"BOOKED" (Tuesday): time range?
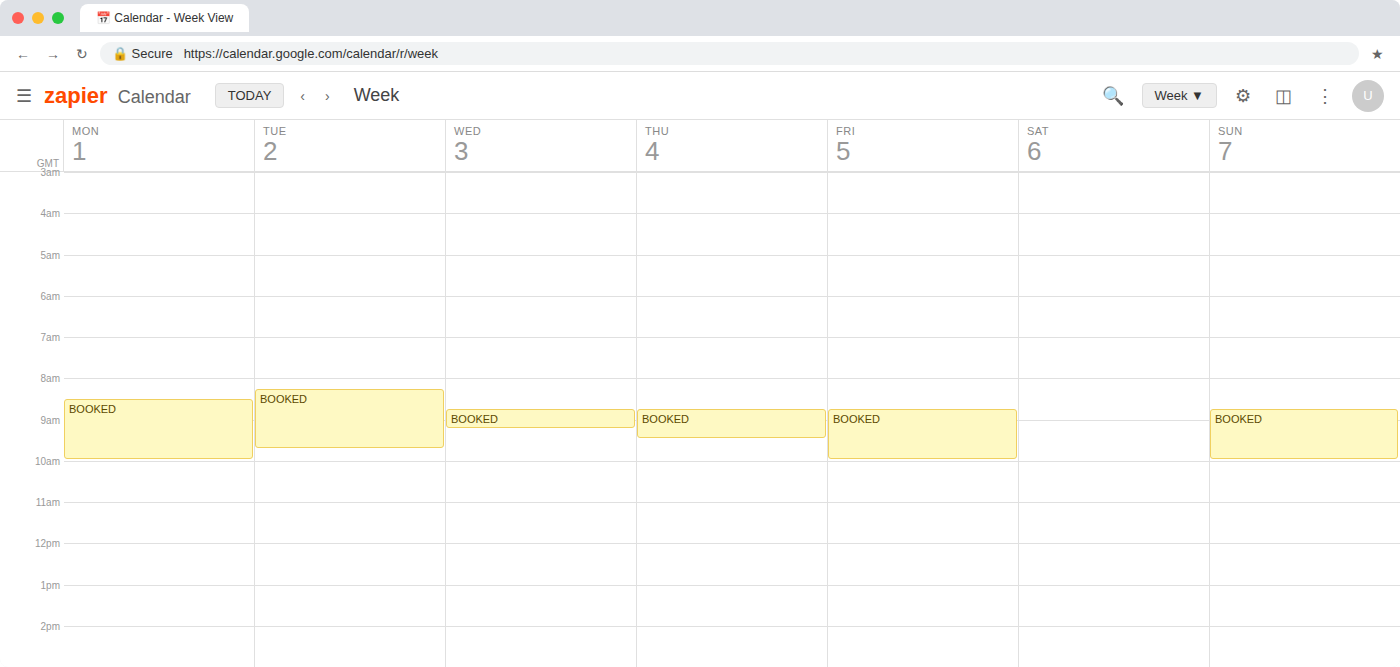
8:15 AM to 9:45 AM